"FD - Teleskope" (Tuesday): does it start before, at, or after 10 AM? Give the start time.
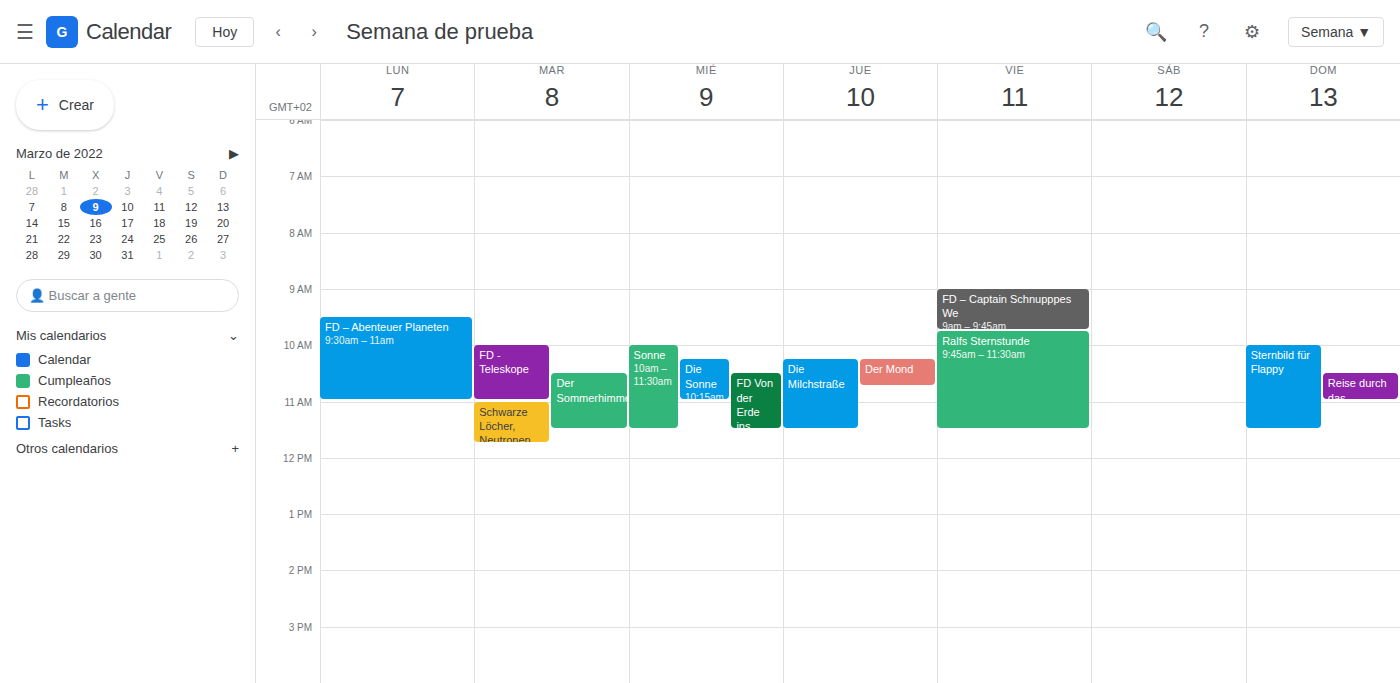
10:00 AM -- exactly at 10 AM, on the 10 AM line.